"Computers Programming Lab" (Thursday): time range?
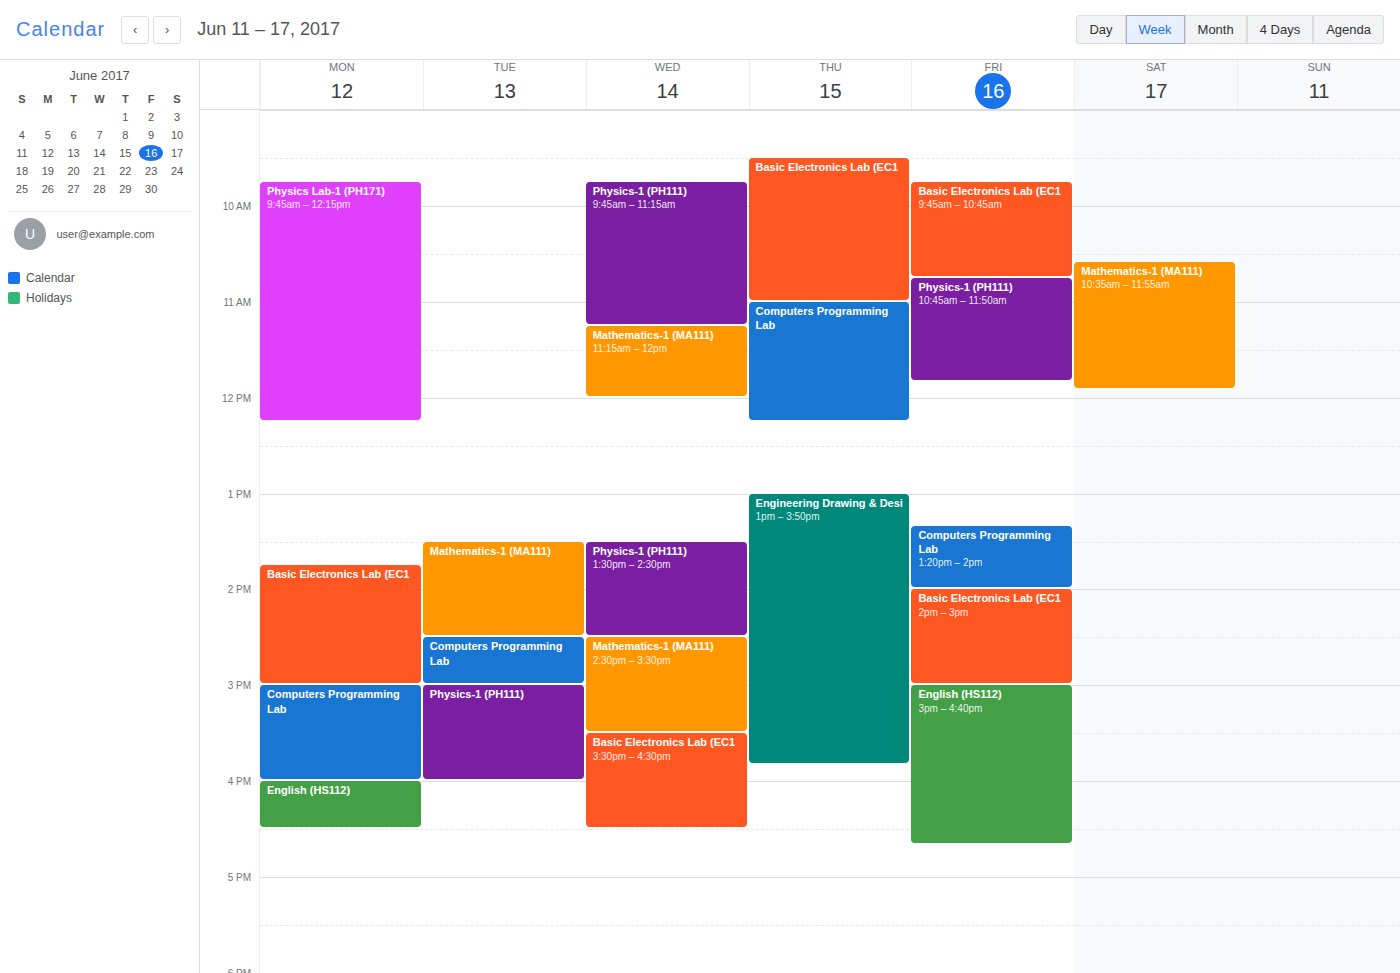
11:00 to 12:15